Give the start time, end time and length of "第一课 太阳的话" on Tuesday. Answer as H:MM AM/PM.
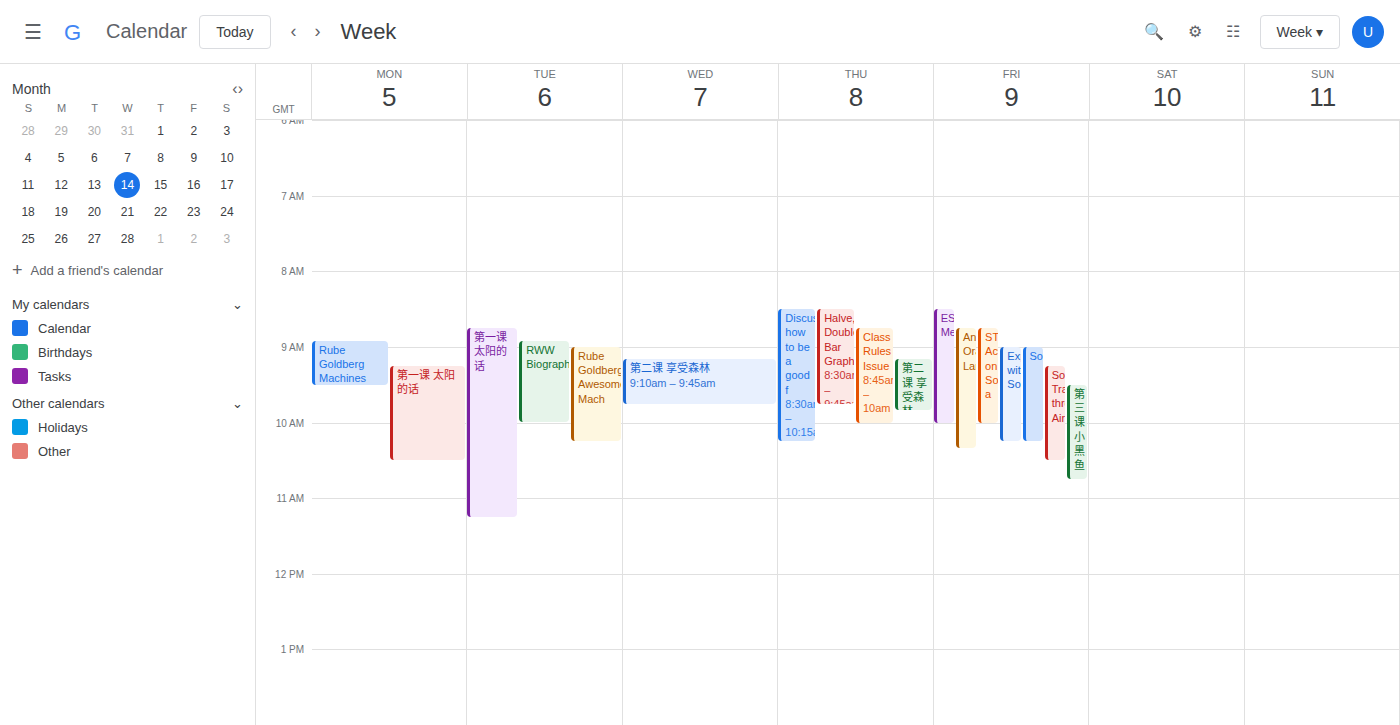
8:45 AM to 11:15 AM, 2 hours 30 minutes